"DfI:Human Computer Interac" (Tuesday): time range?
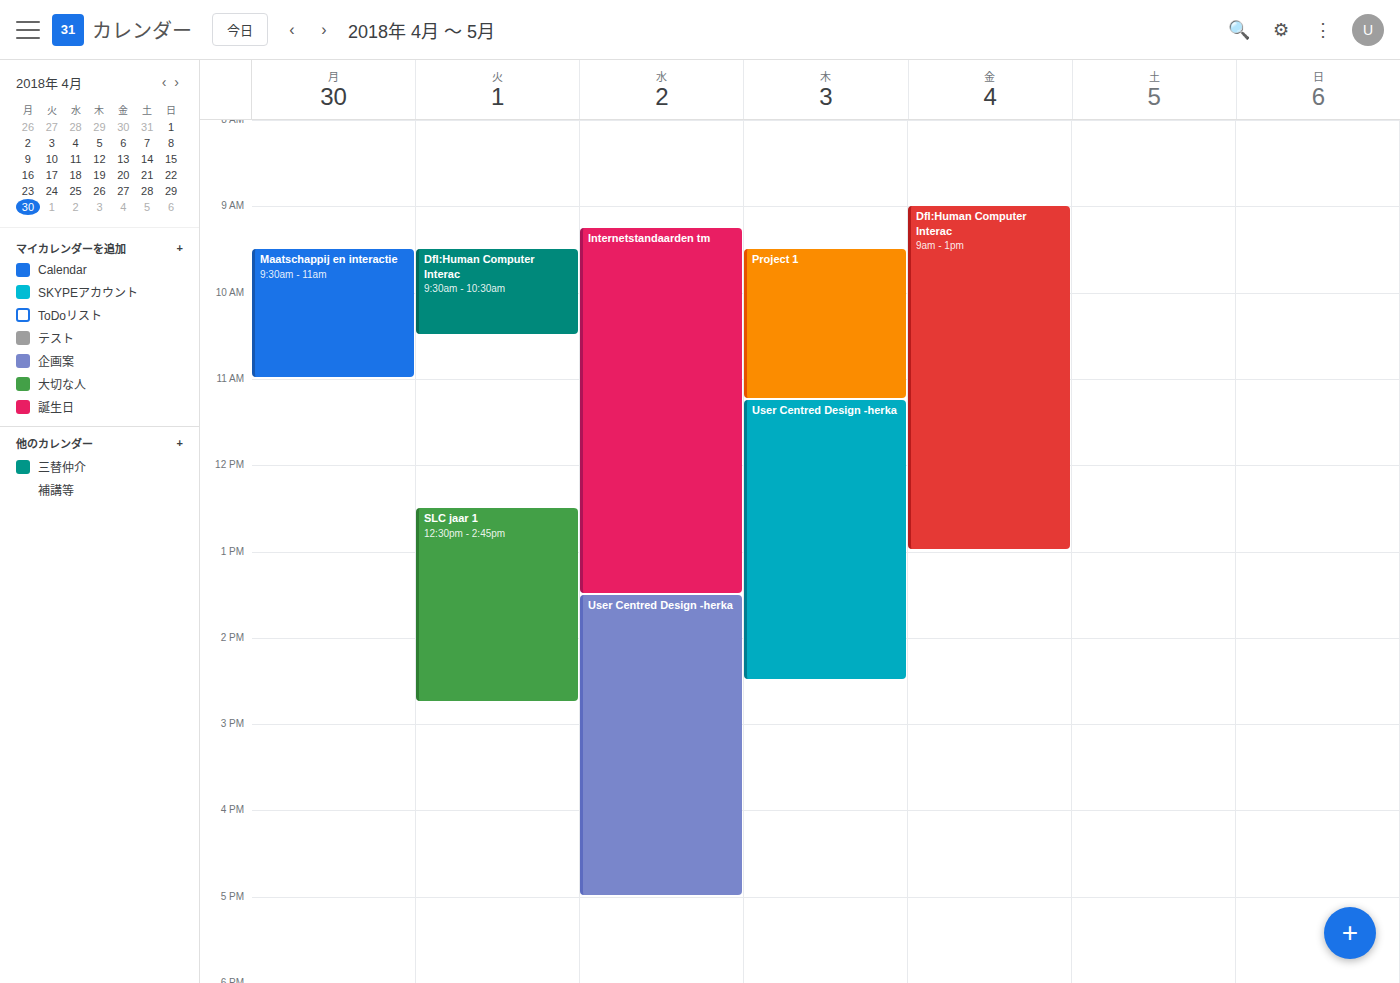
9:30 AM to 10:30 AM